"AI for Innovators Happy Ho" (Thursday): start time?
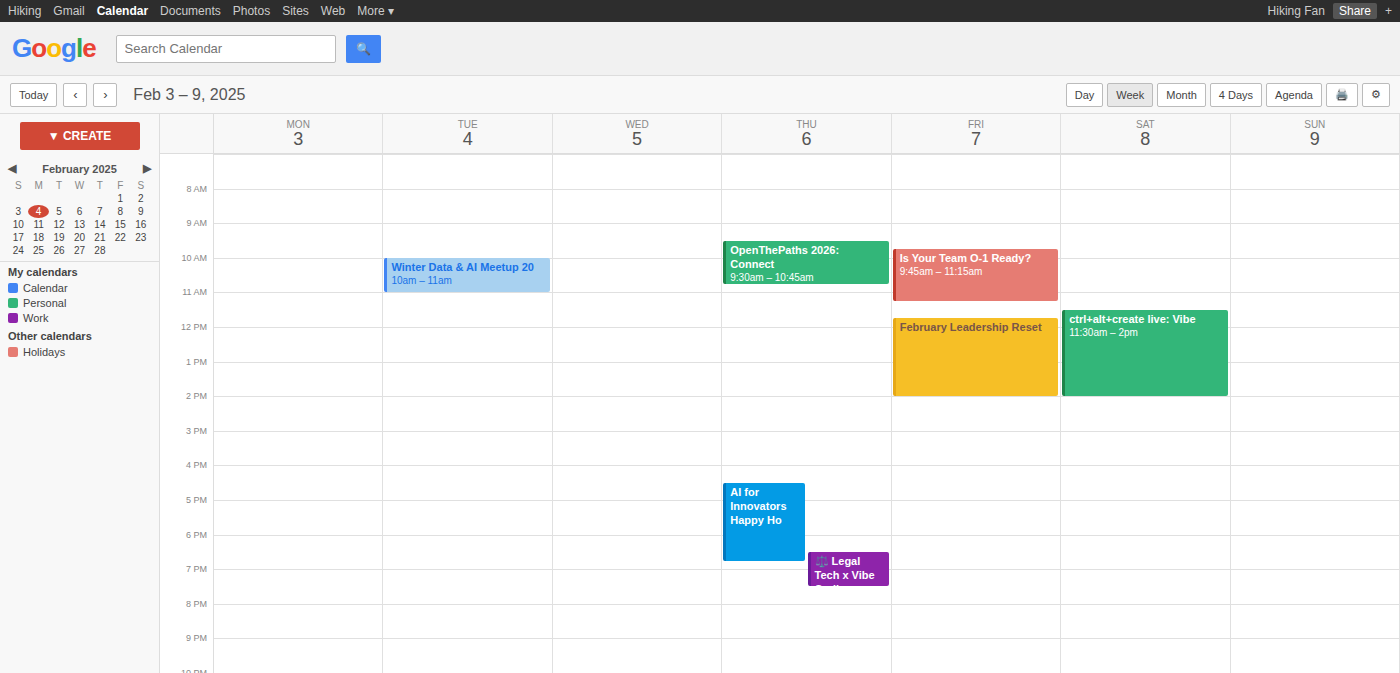
4:30 PM